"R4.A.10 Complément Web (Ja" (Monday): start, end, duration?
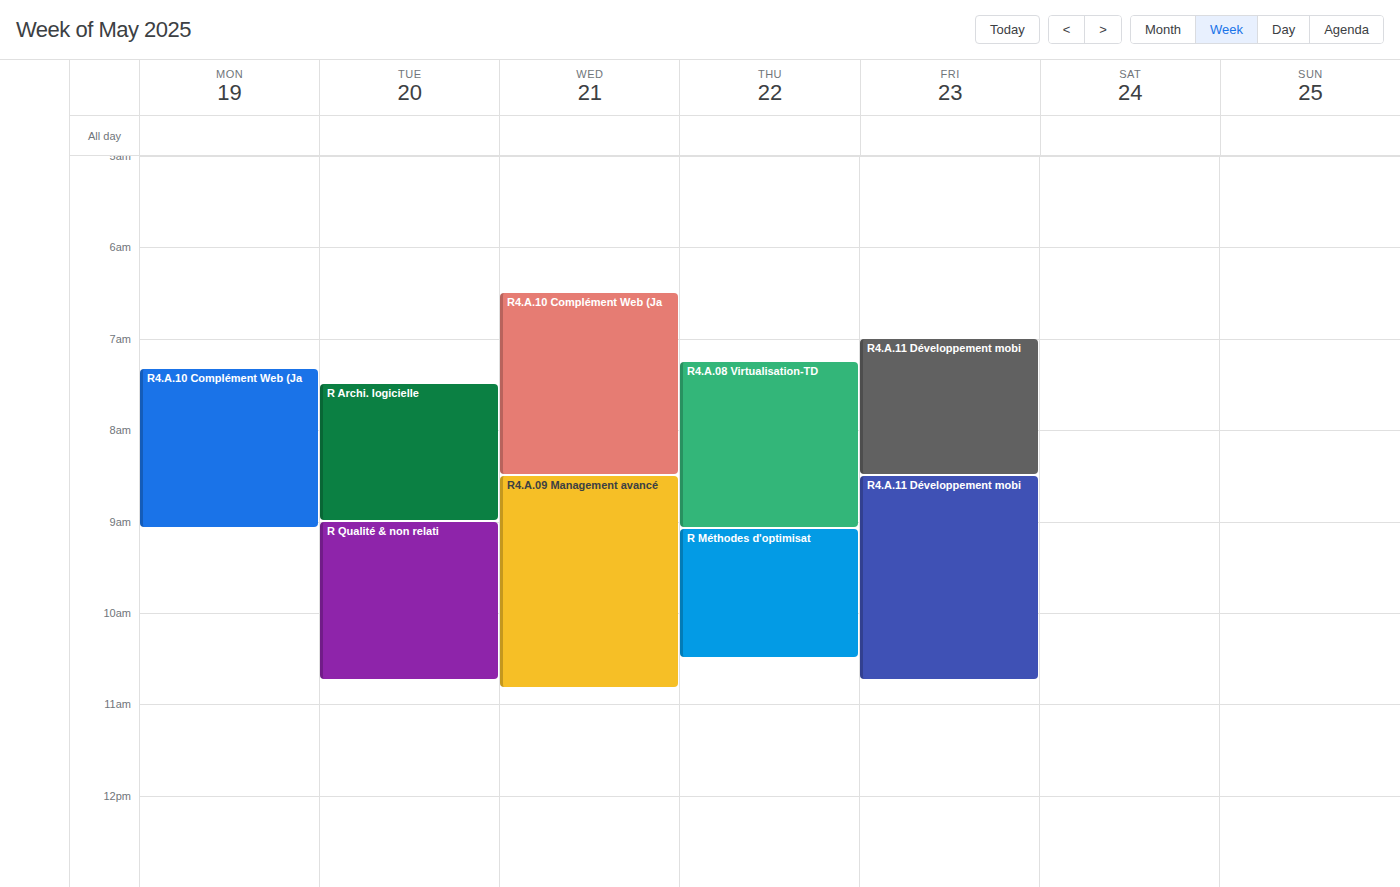
7:20 AM to 9:05 AM, 1 hour 45 minutes